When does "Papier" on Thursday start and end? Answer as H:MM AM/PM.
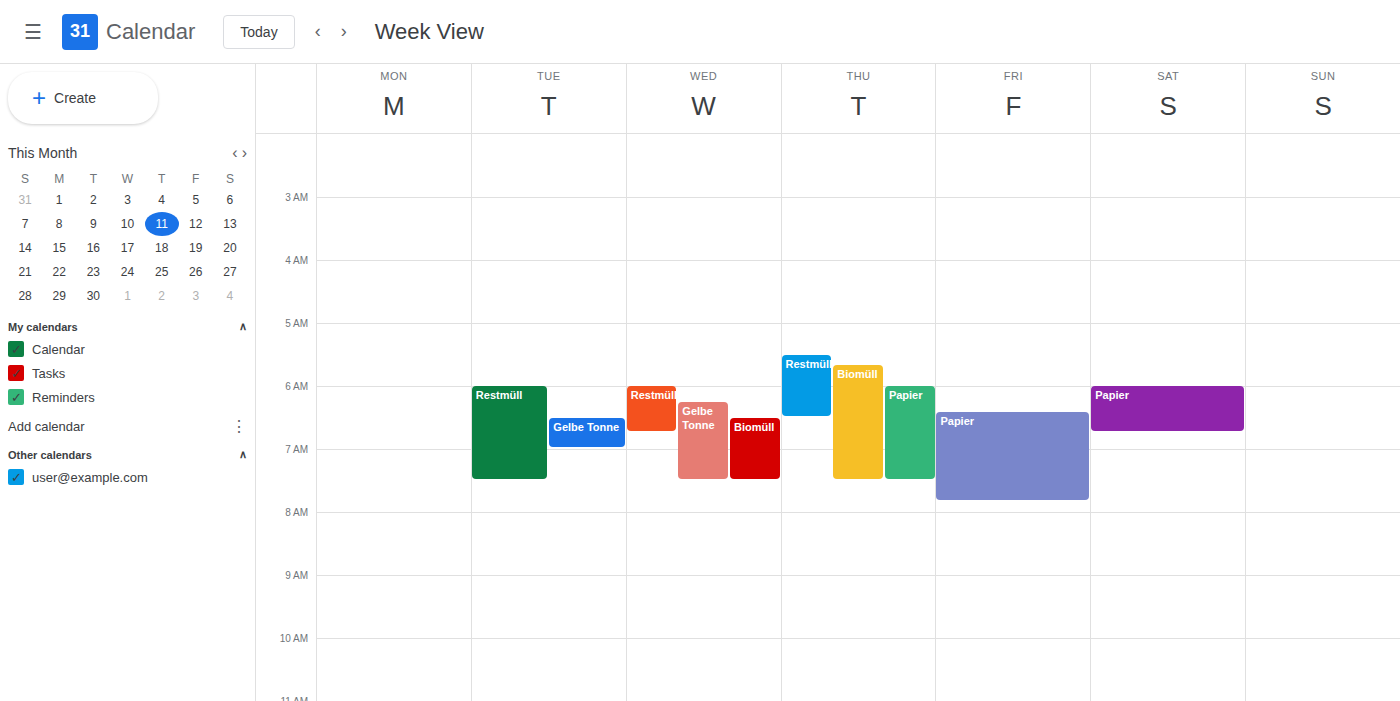
6:00 AM to 7:30 AM